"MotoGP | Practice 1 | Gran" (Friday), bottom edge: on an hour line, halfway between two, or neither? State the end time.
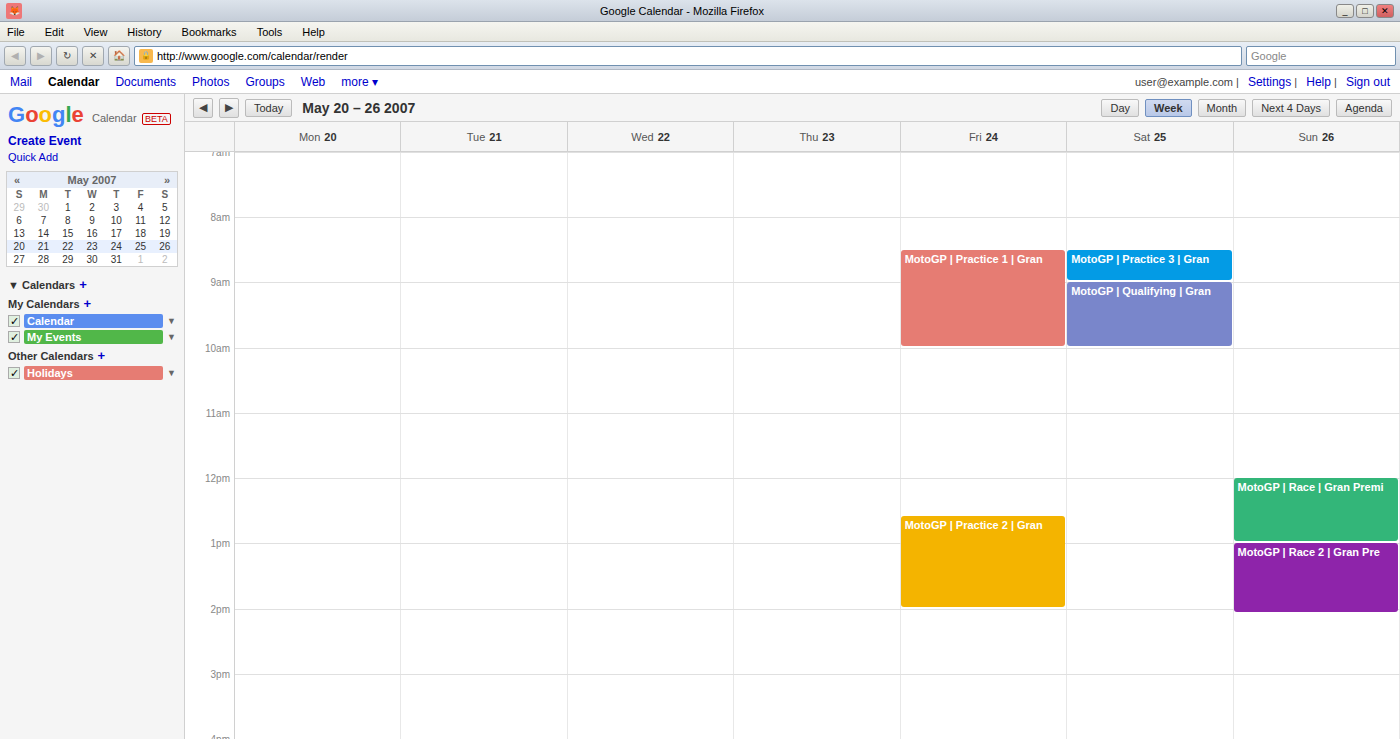
10:00 -- exactly on the 10:00 line.